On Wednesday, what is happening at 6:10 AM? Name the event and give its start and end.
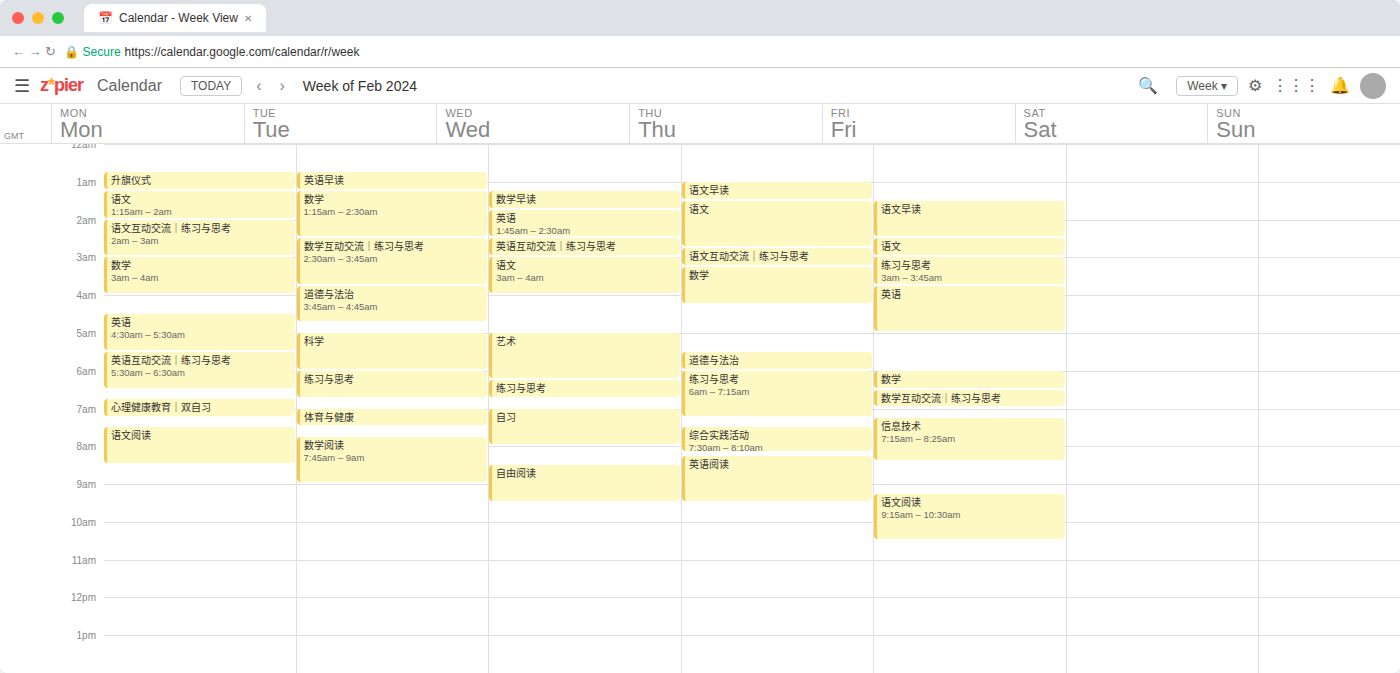
"艺术", 5:00 AM to 6:15 AM